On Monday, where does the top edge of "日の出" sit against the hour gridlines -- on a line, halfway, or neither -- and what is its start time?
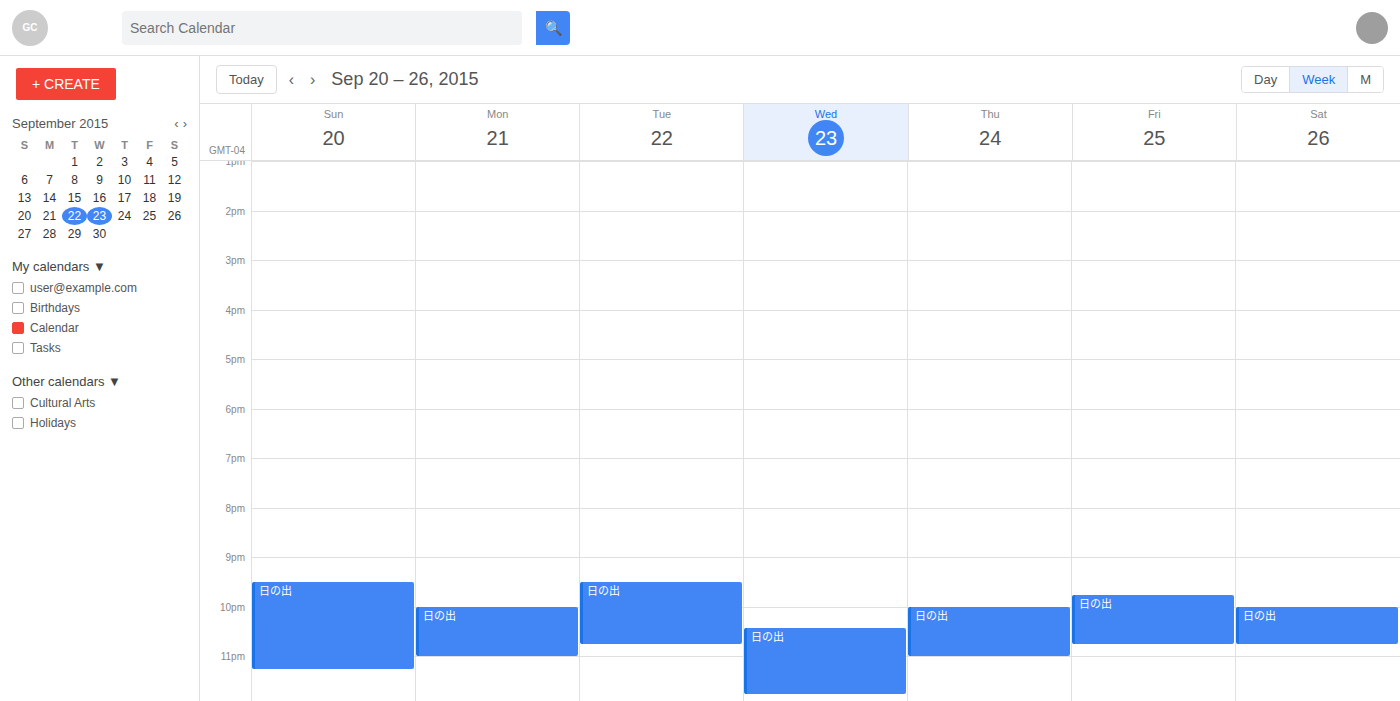
10:00 PM -- exactly on the 10 PM line.